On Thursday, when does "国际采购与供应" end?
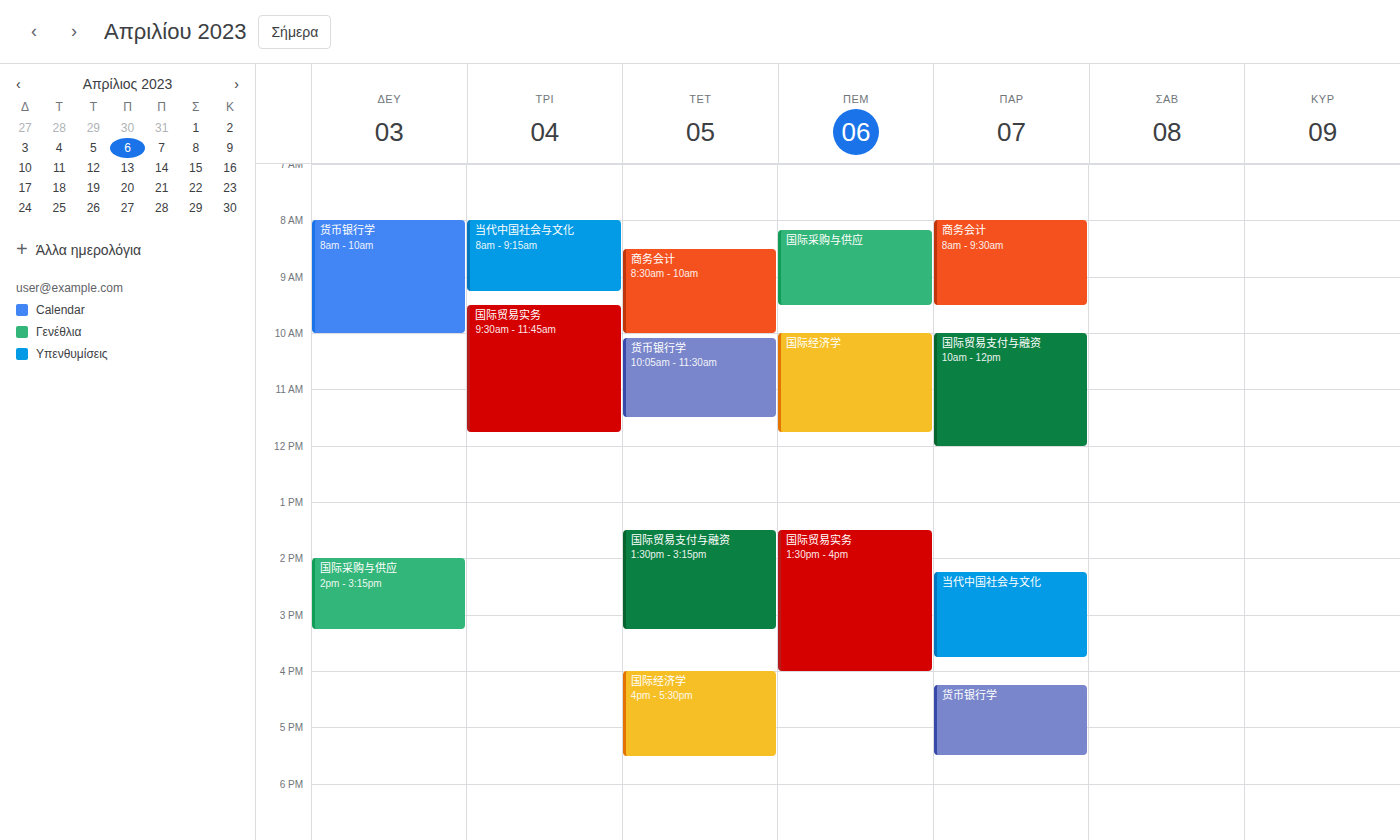
9:30 AM